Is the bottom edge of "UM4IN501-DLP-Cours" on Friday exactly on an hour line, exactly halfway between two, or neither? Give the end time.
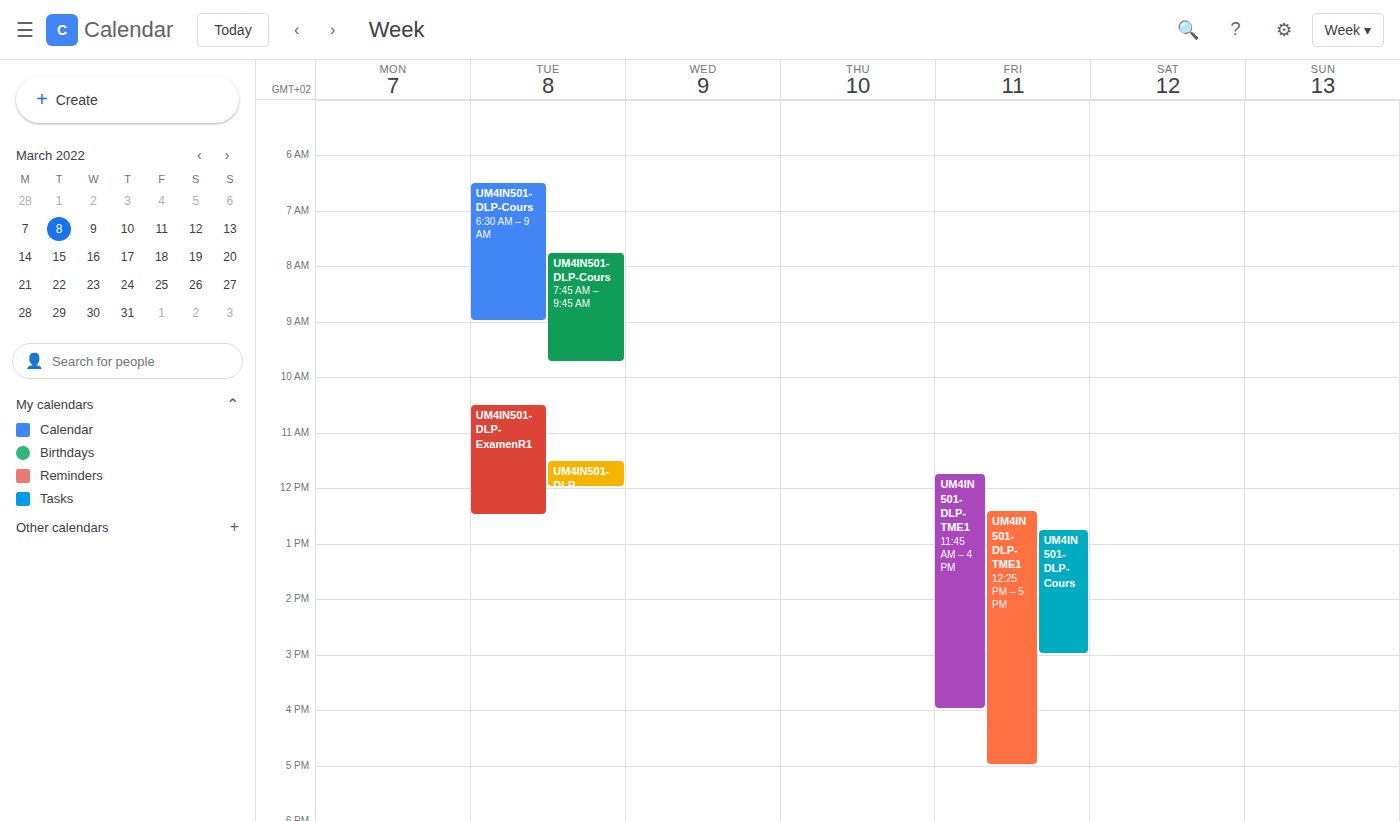
15:00 -- exactly on the 15:00 line.